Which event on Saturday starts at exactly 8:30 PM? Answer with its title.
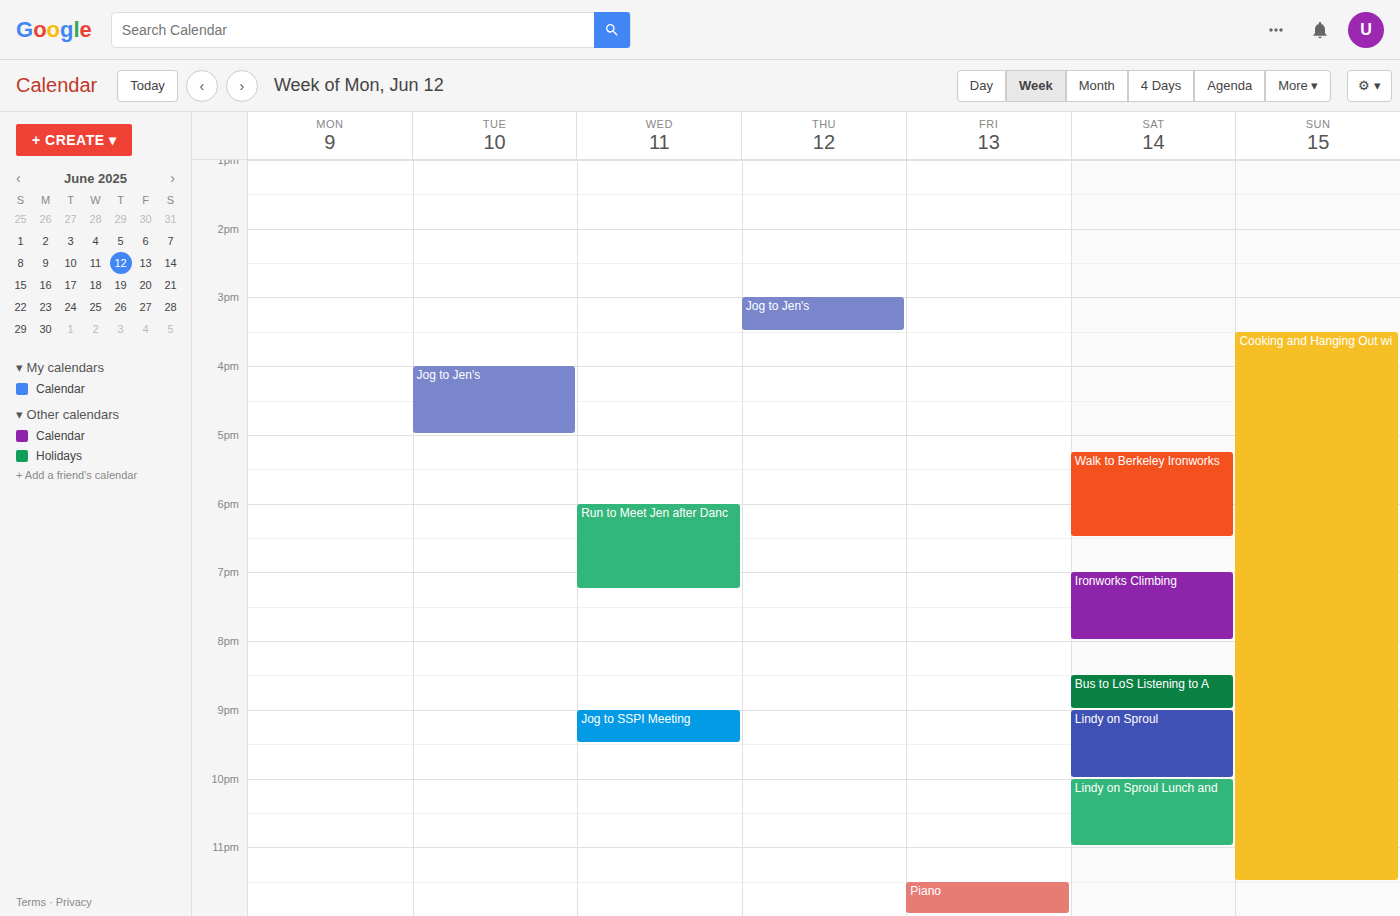
"Bus to LoS Listening to A"